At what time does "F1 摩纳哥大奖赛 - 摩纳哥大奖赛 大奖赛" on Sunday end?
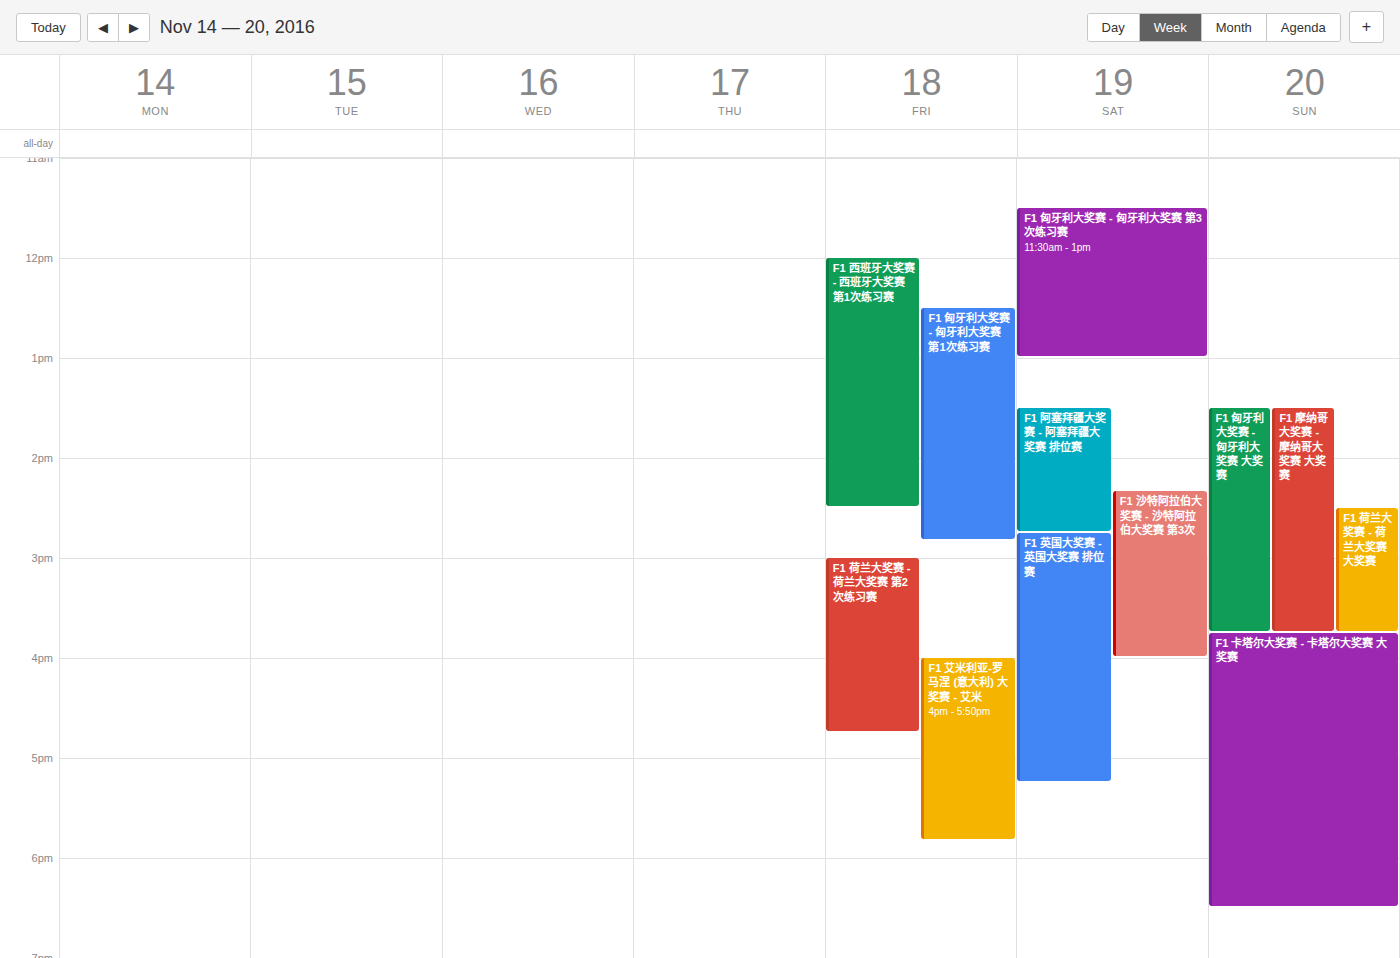
3:45 PM